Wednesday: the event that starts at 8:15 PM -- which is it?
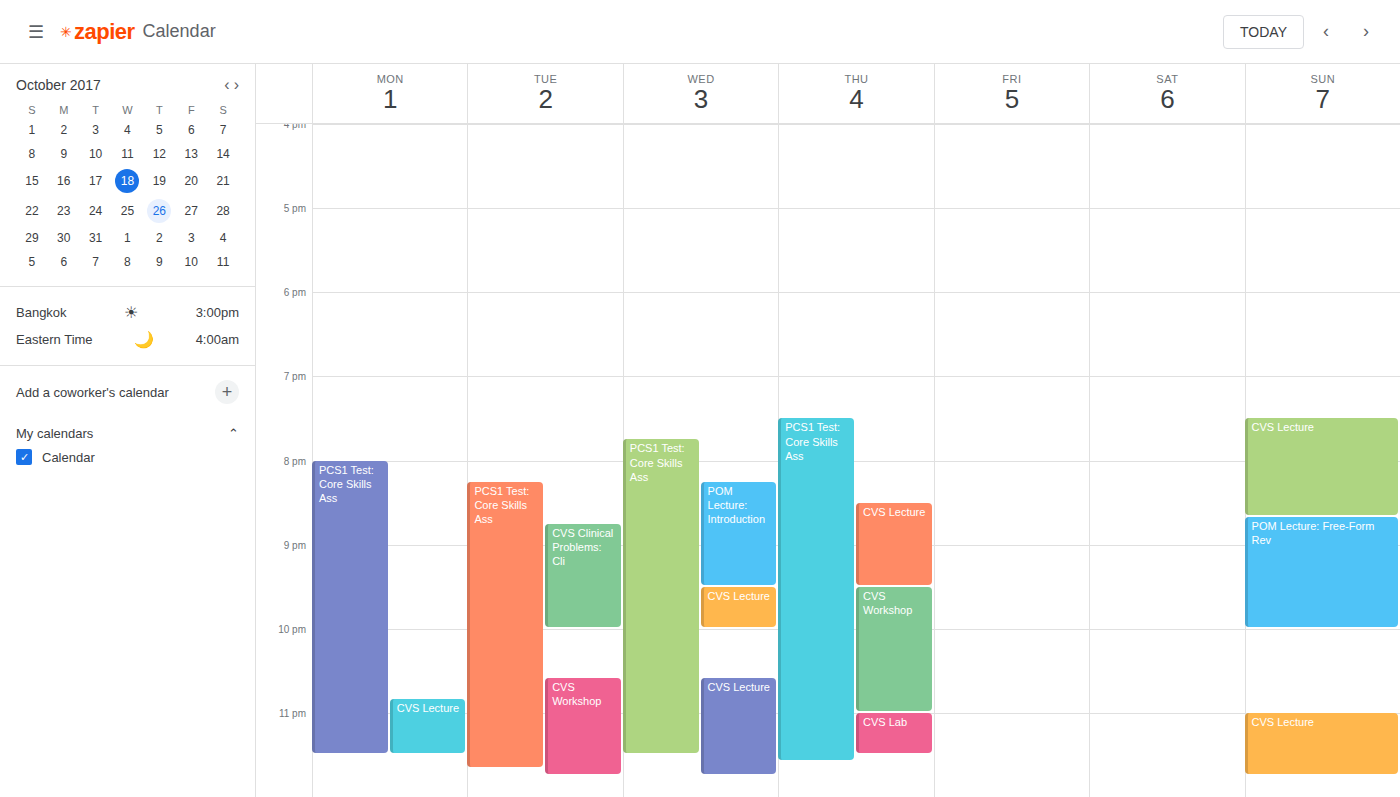
"POM Lecture: Introduction"